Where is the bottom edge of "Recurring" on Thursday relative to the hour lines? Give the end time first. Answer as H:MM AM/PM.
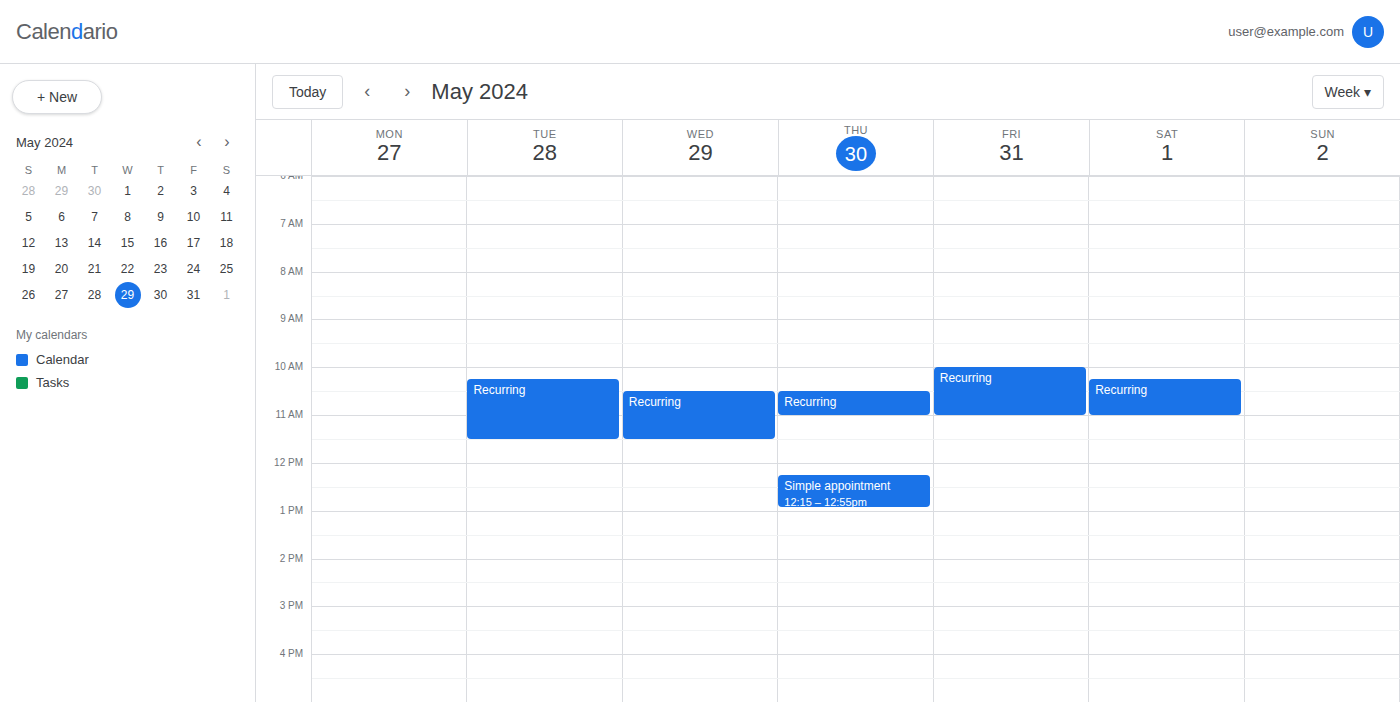
11:00 AM -- exactly on the 11 AM line.